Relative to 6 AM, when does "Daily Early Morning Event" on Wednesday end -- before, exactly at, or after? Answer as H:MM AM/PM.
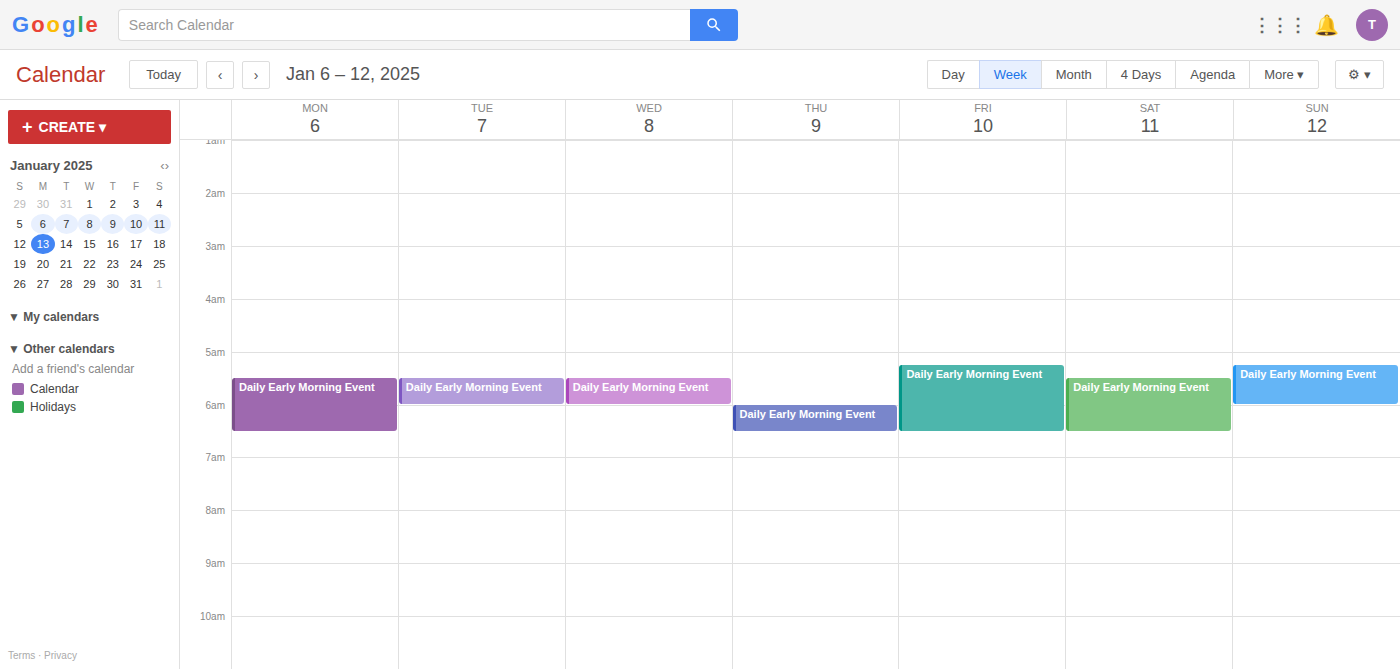
6:00 AM -- exactly at 6 AM, on the 6 AM line.